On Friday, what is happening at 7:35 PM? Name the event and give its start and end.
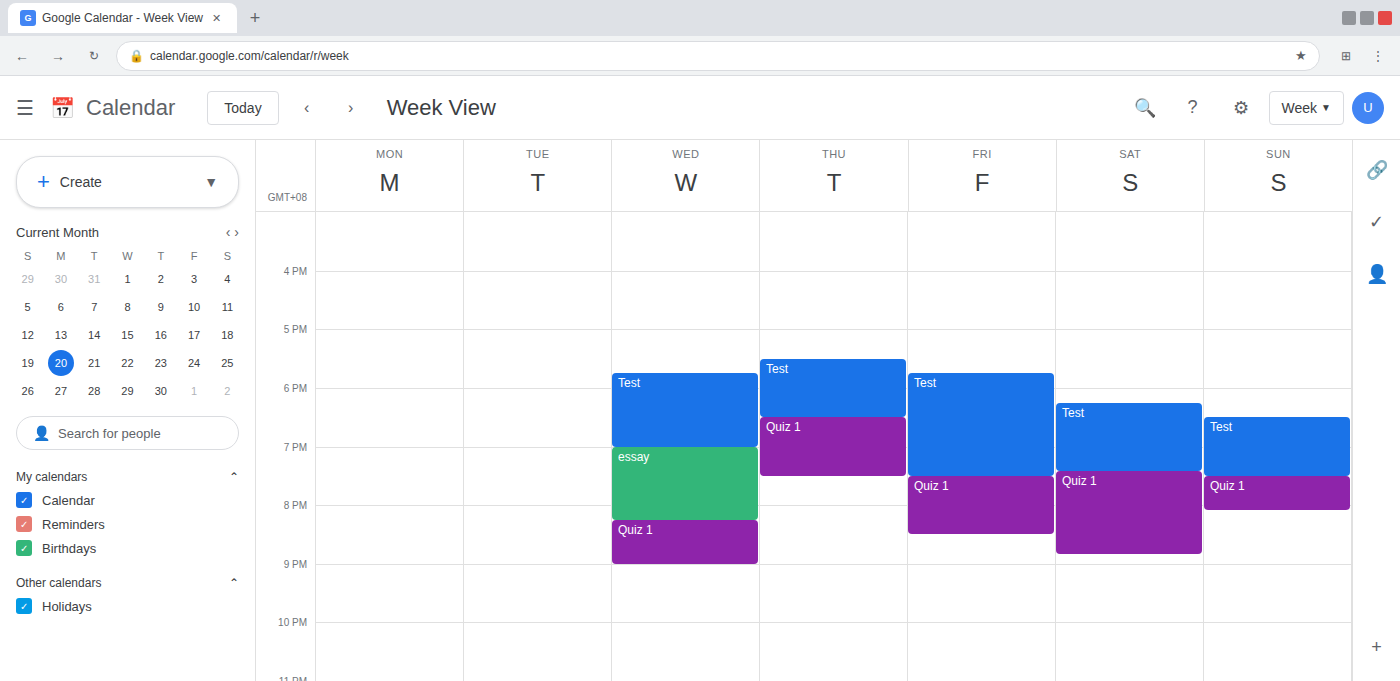
"Quiz 1", 7:30 PM to 8:30 PM